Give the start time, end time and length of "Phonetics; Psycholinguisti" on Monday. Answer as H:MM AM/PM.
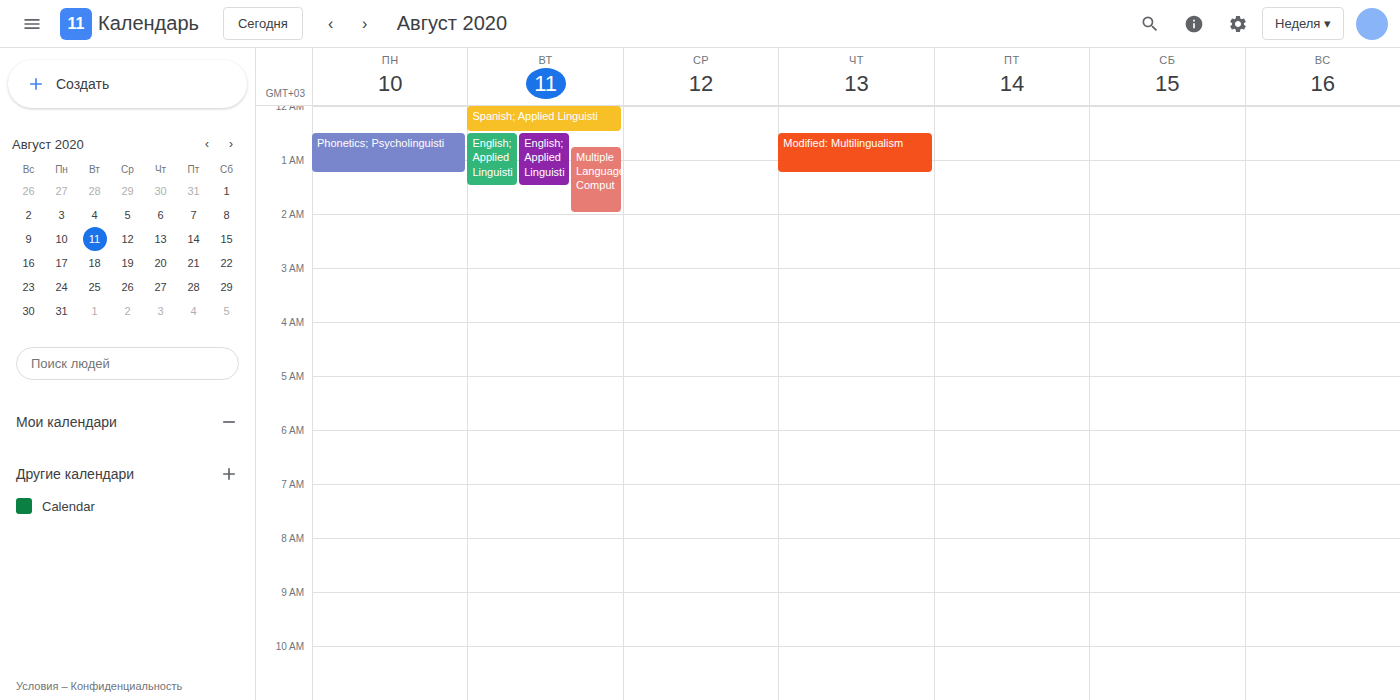
12:30 AM to 1:15 AM, 45 minutes